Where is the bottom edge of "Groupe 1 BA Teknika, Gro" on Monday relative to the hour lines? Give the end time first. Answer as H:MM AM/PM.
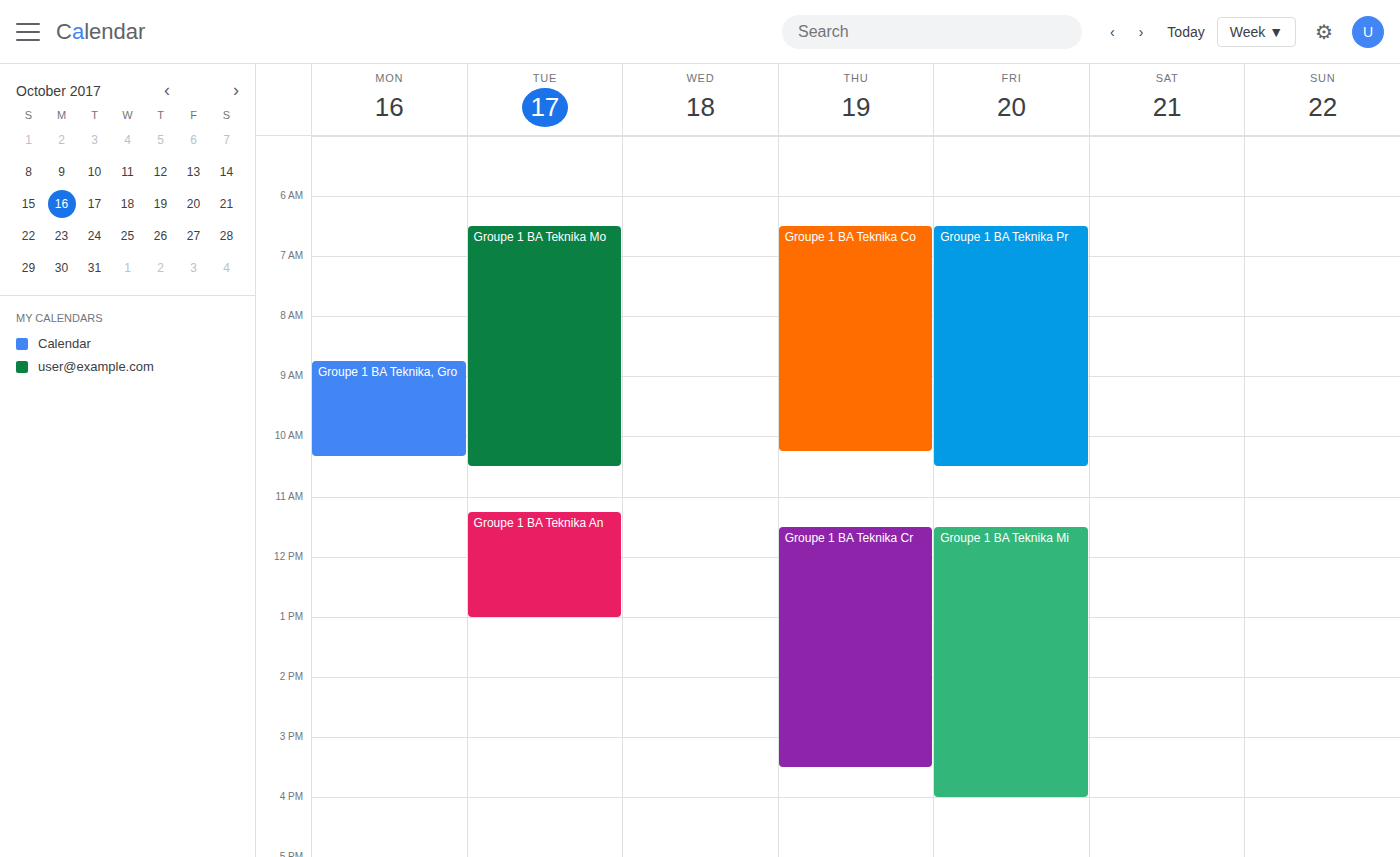
10:20 AM -- neither: 20 minutes below the 10 AM line and 40 minutes above the 11 AM line.